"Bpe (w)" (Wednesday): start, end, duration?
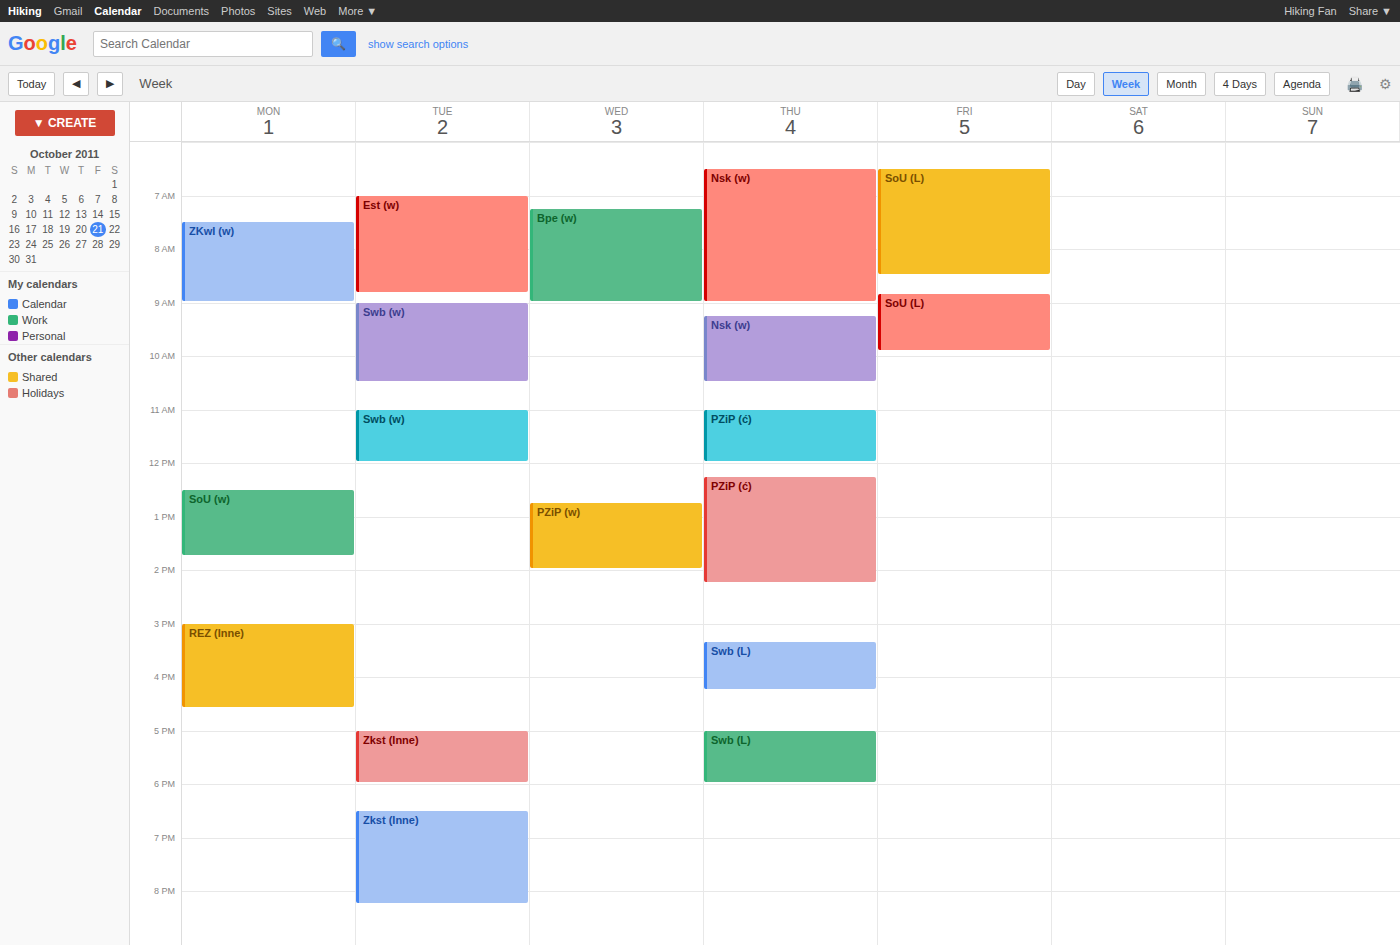
7:15 AM to 9:00 AM, 1 hour 45 minutes